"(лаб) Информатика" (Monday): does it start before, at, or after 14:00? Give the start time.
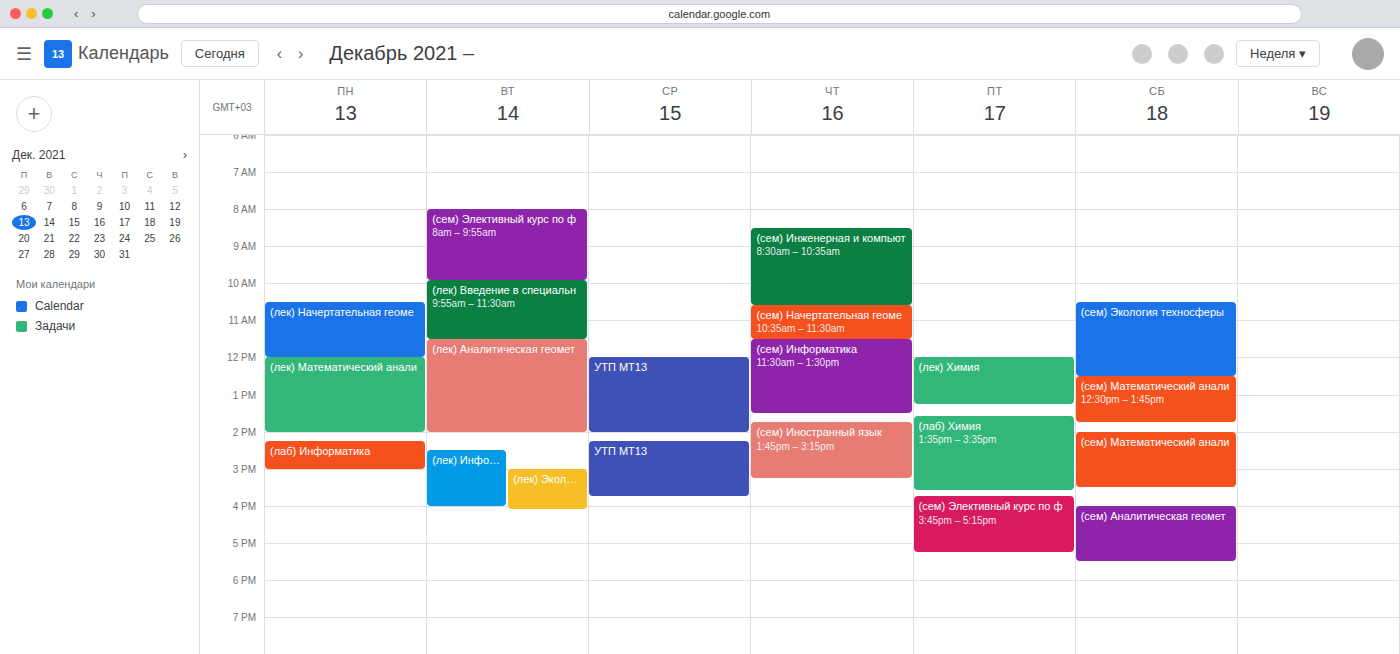
14:15 -- after 14:00, 15 minutes below the 14:00 line.